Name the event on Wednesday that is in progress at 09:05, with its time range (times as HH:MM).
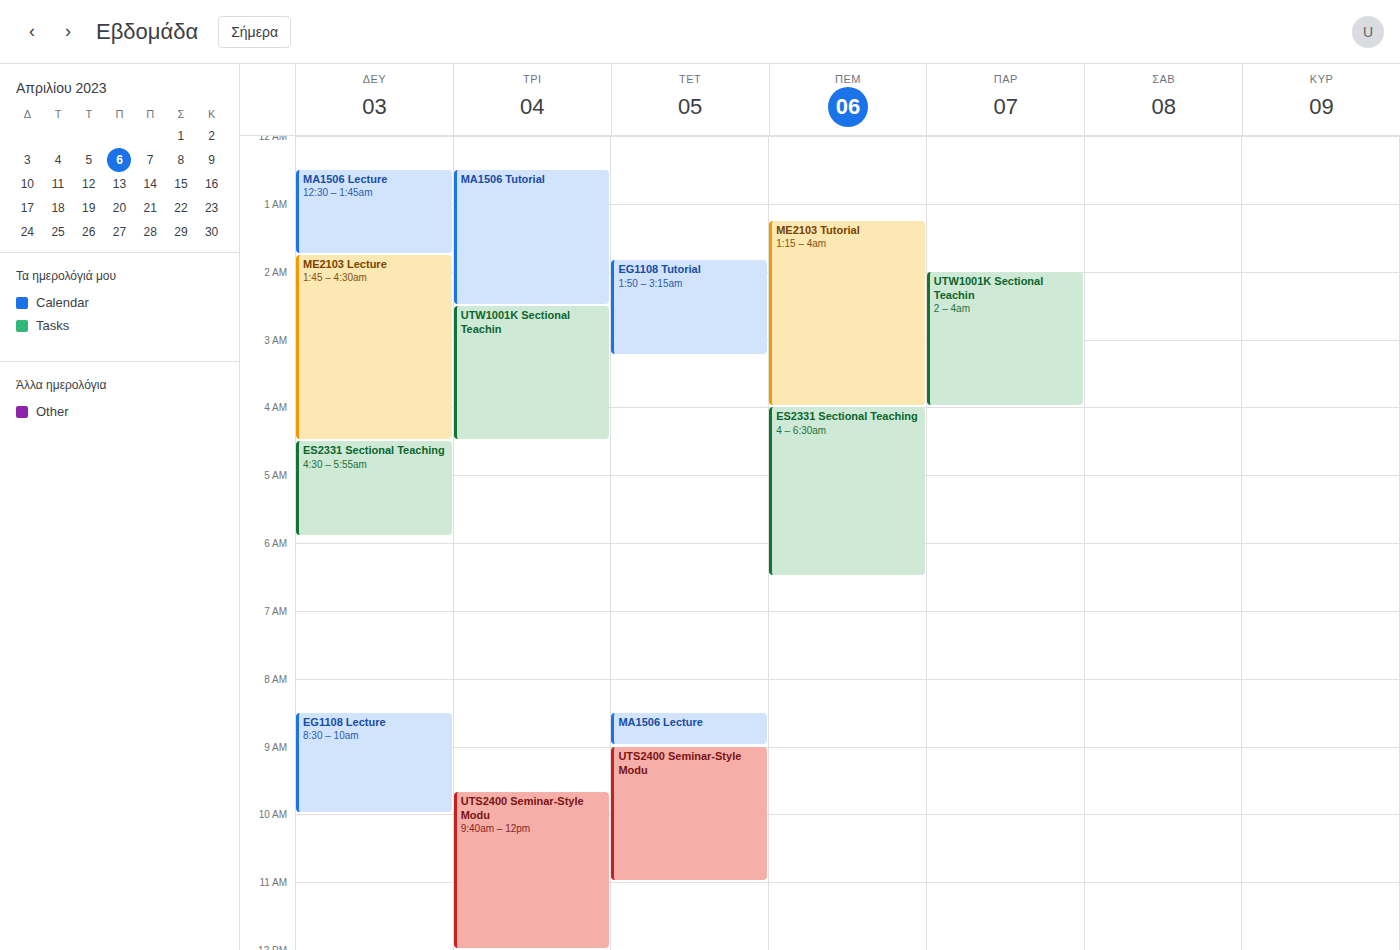
"UTS2400 Seminar-Style Modu", 09:00 to 11:00